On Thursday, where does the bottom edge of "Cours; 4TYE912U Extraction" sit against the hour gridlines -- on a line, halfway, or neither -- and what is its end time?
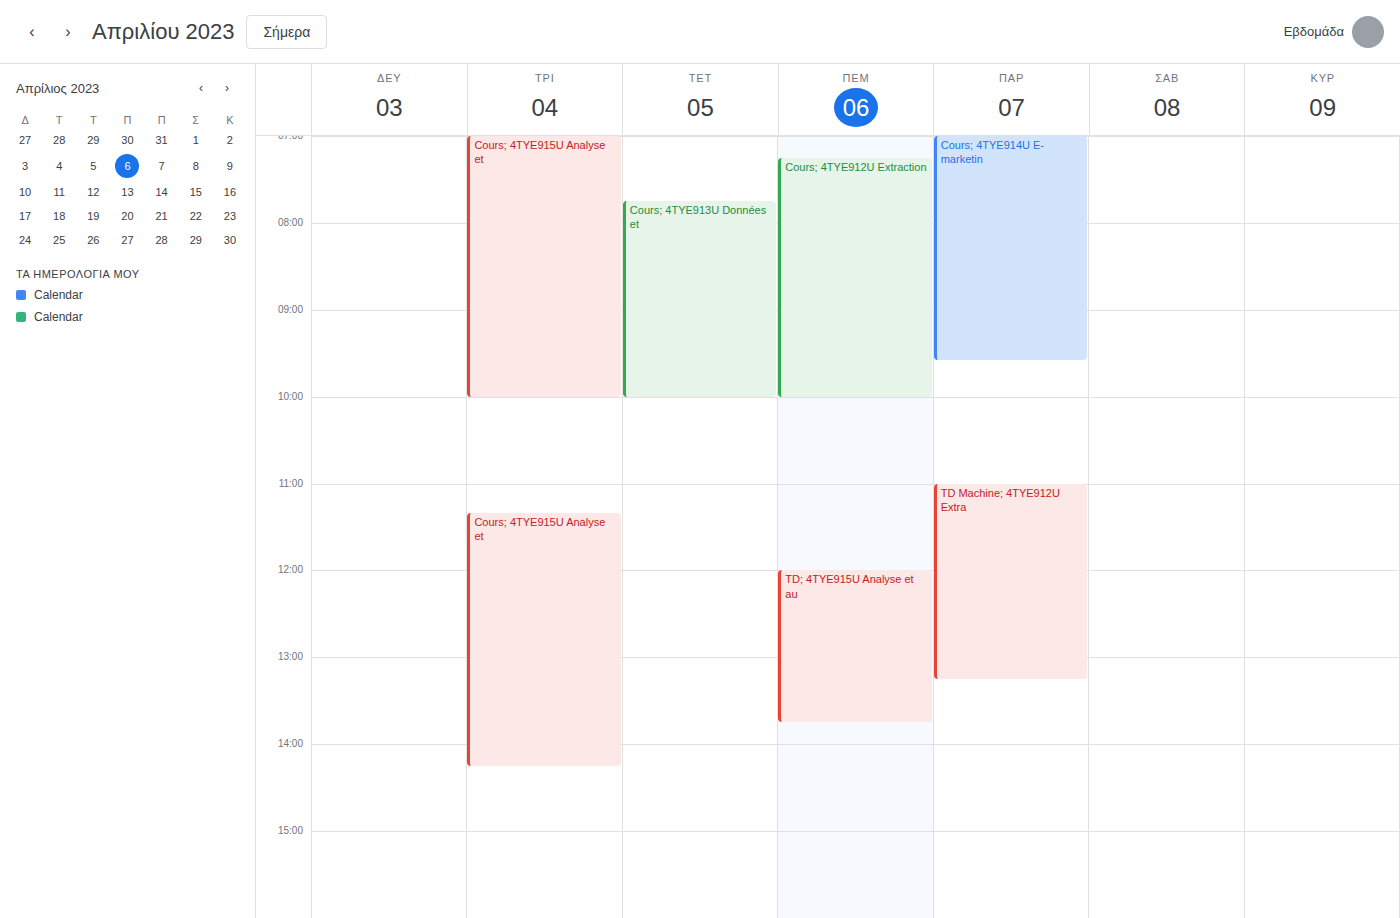
10:00 -- exactly on the 10:00 line.